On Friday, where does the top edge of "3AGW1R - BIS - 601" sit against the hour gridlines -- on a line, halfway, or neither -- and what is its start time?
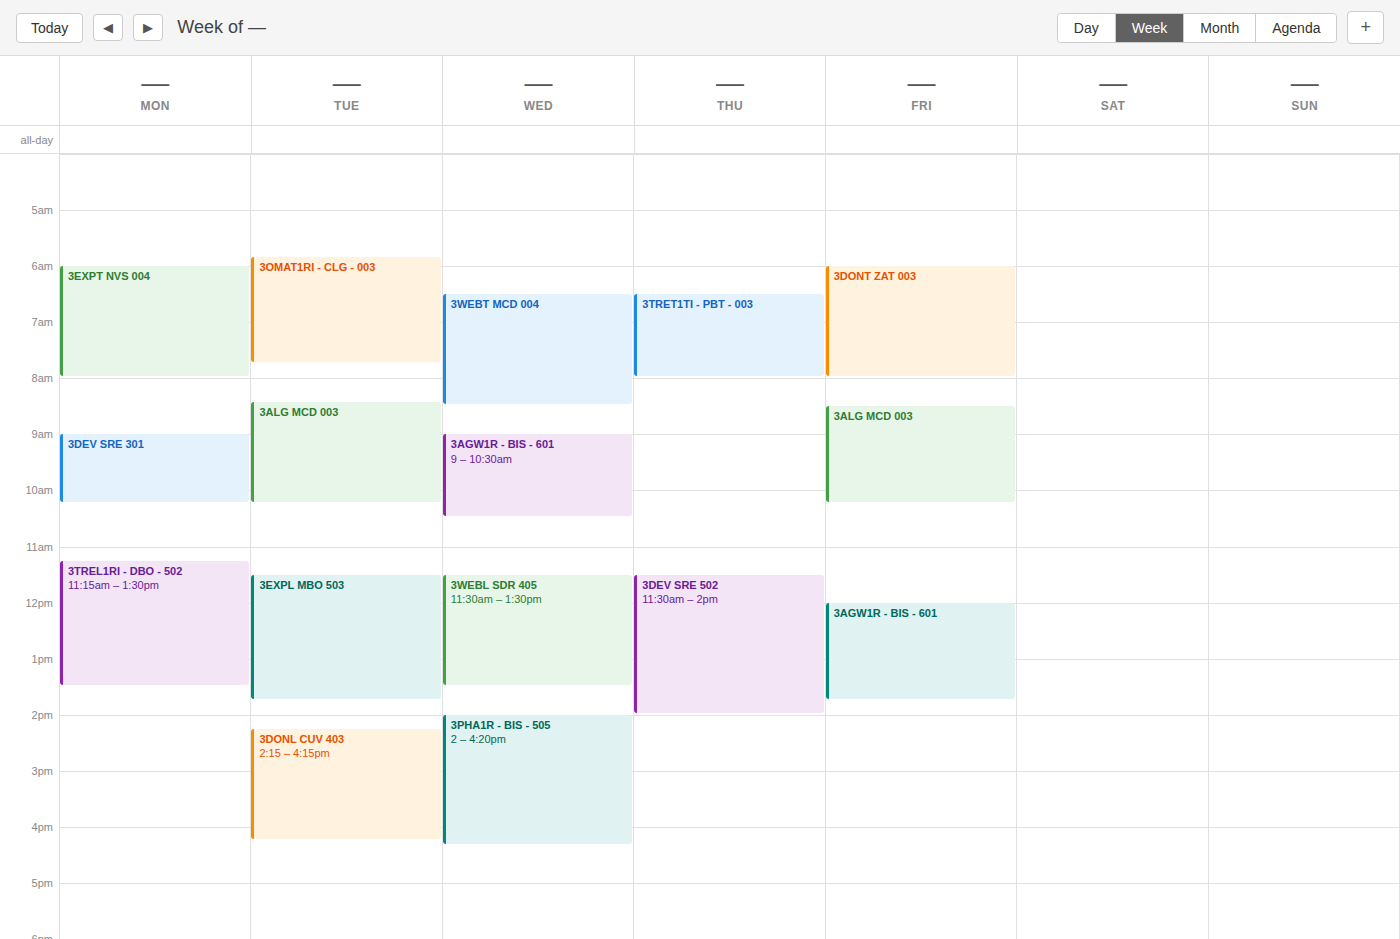
12:00 PM -- exactly on the 12 PM line.